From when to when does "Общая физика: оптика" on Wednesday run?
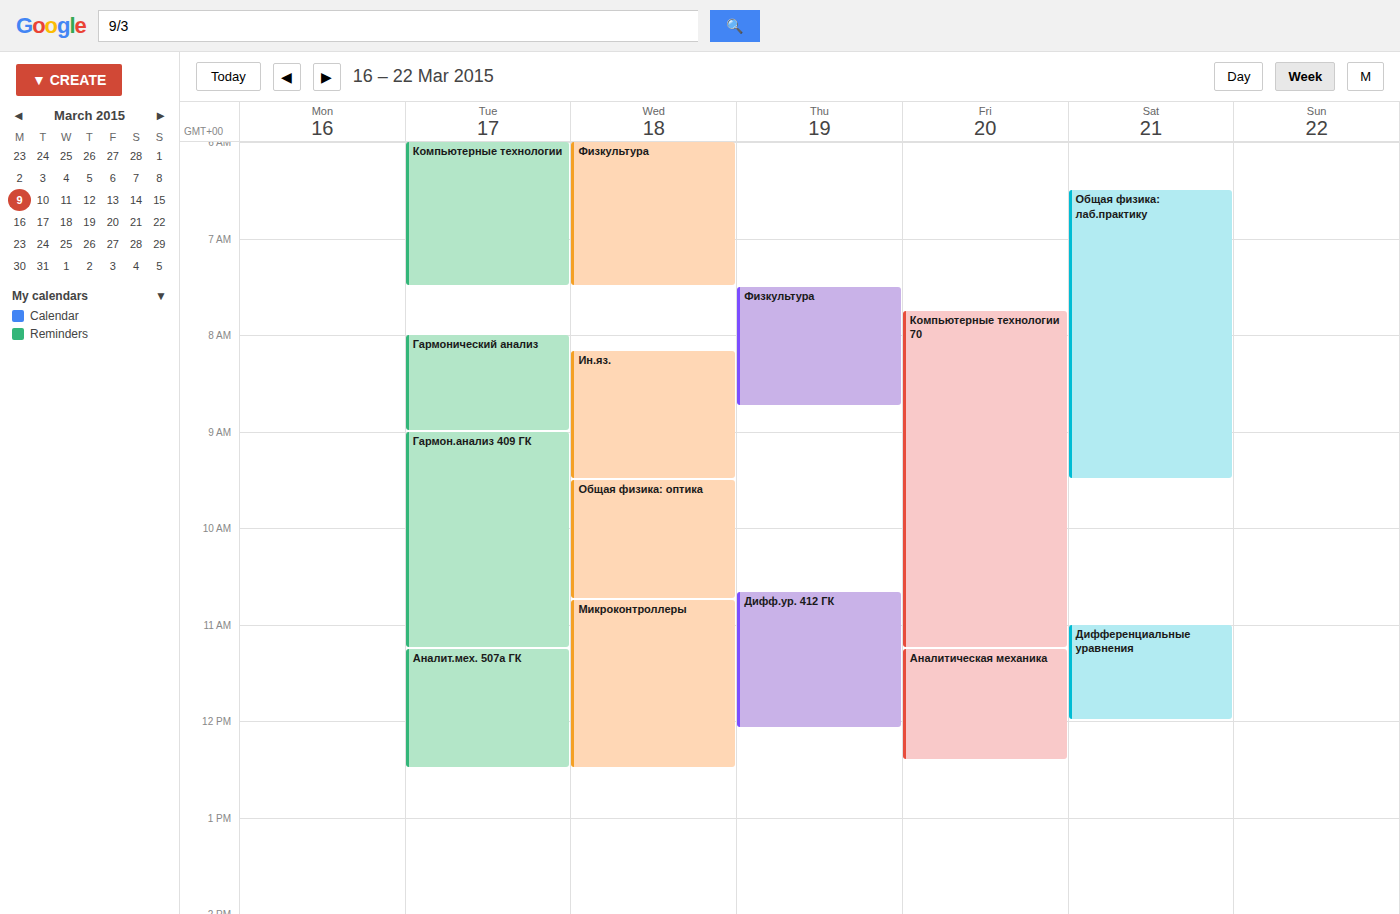
9:30 AM to 10:45 AM